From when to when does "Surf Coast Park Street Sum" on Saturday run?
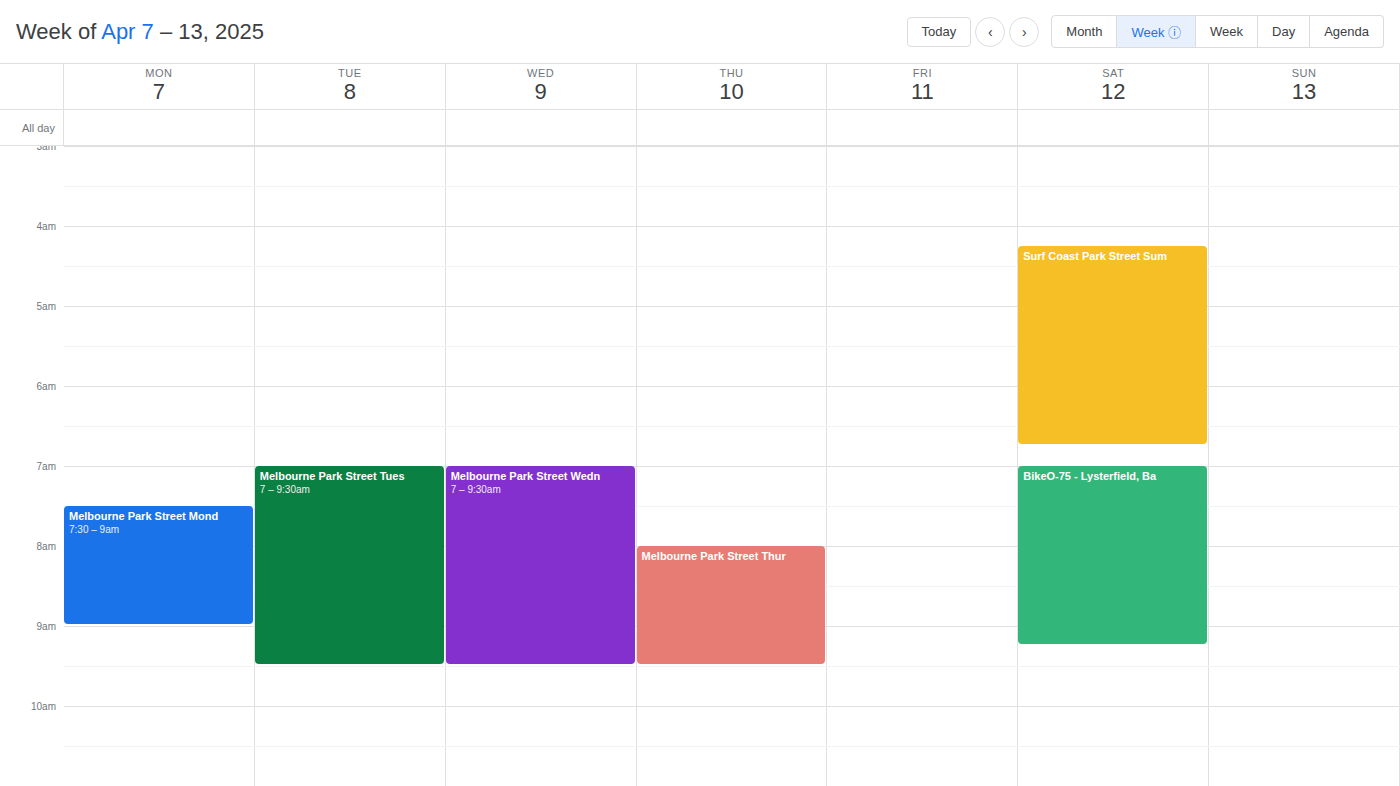
4:15 AM to 6:45 AM